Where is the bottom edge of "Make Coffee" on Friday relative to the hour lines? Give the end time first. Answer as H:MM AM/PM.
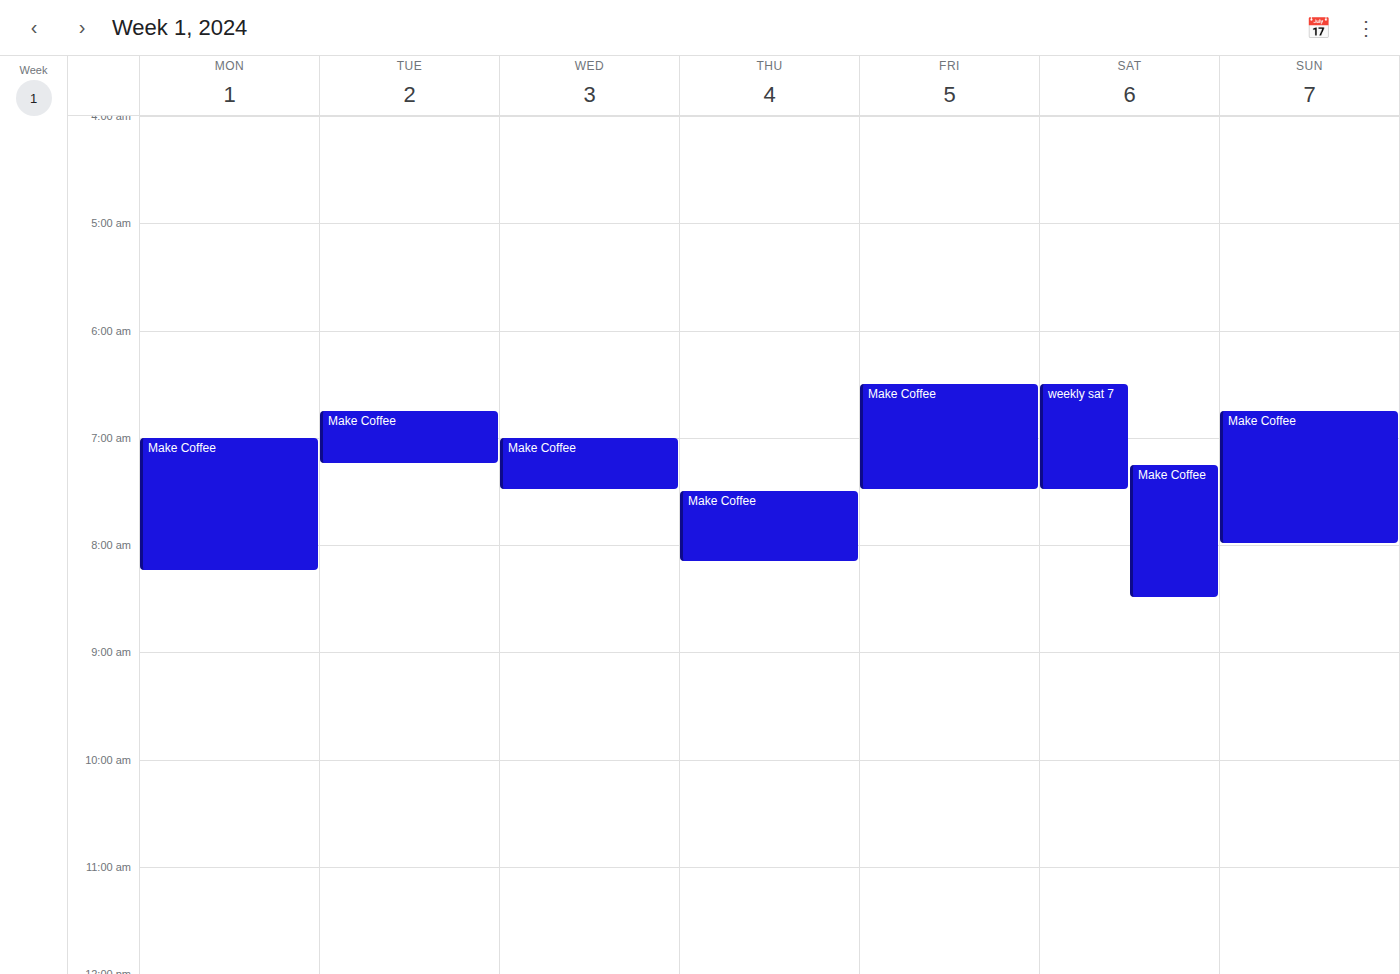
7:30 AM -- halfway between the 7 AM and 8 AM lines.